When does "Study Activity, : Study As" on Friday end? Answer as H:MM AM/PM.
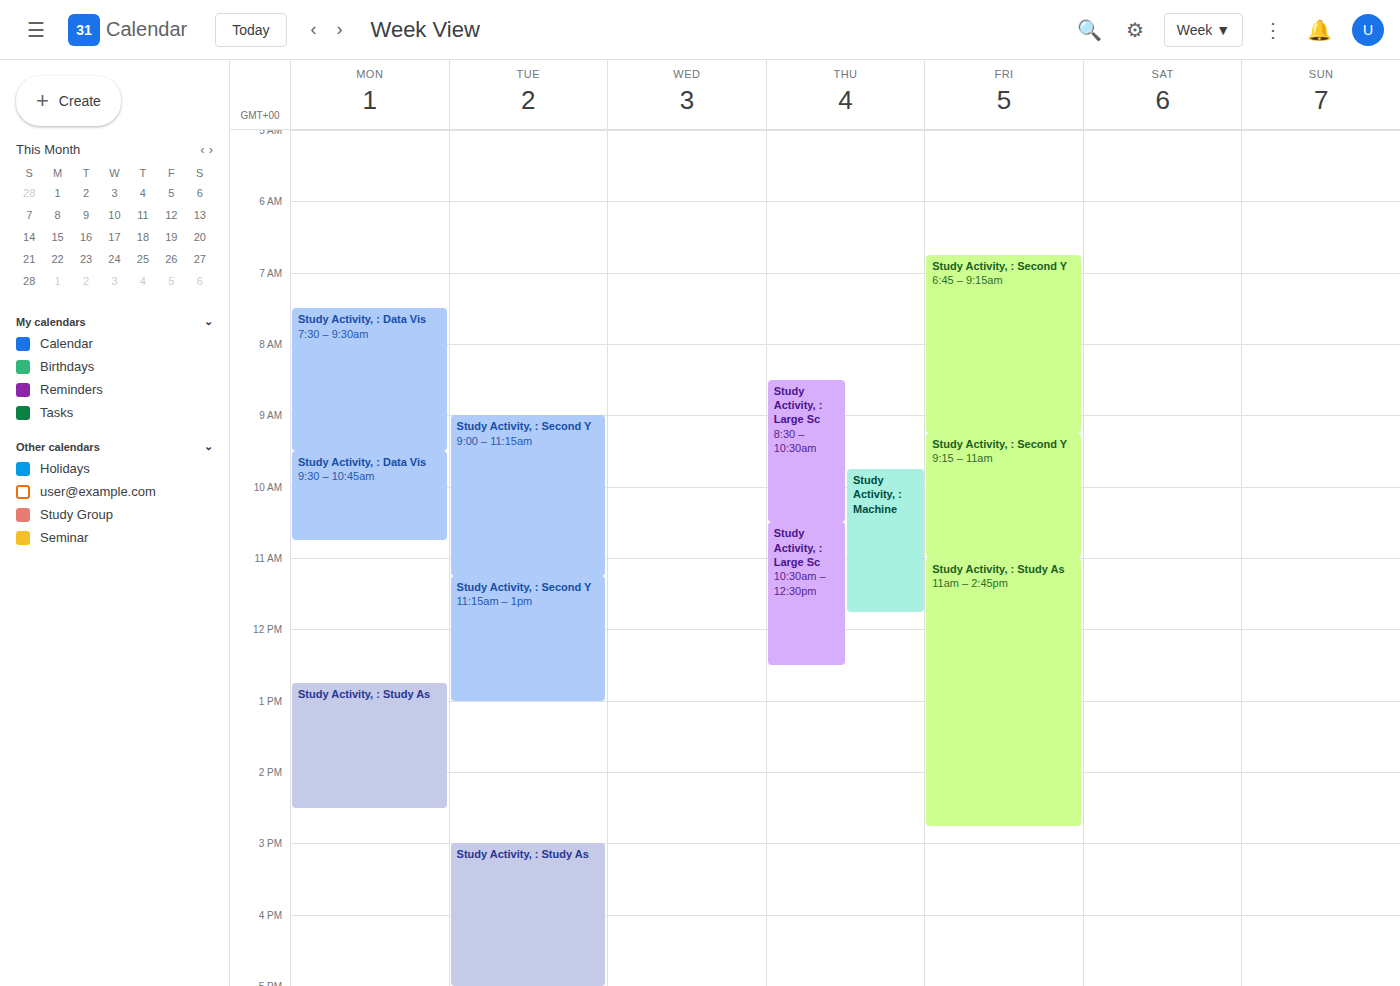
2:45 PM